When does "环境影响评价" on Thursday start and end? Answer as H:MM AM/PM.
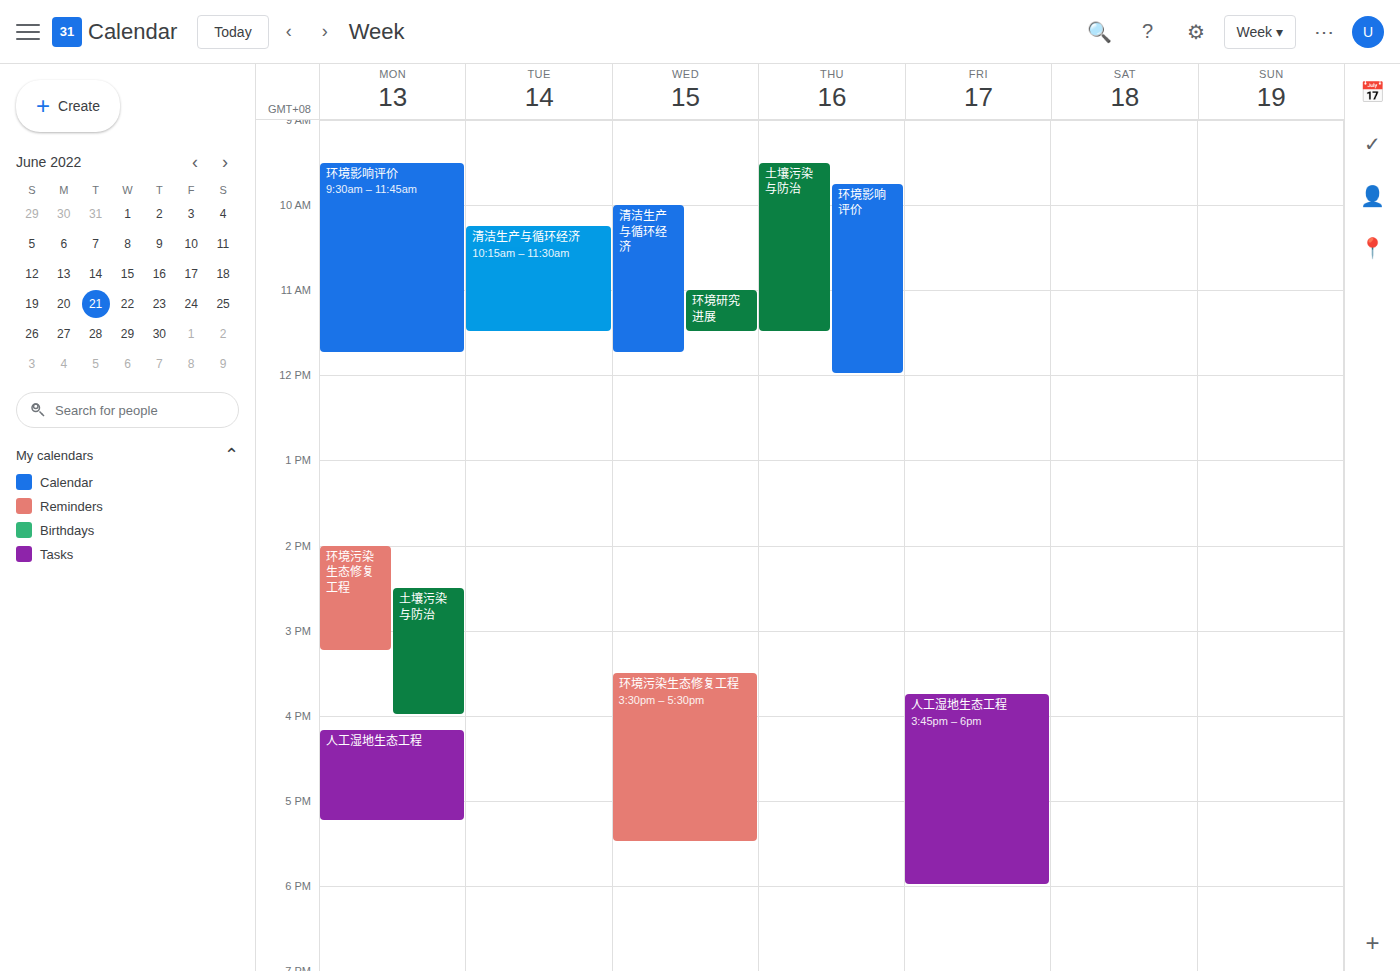
9:45 AM to 12:00 PM